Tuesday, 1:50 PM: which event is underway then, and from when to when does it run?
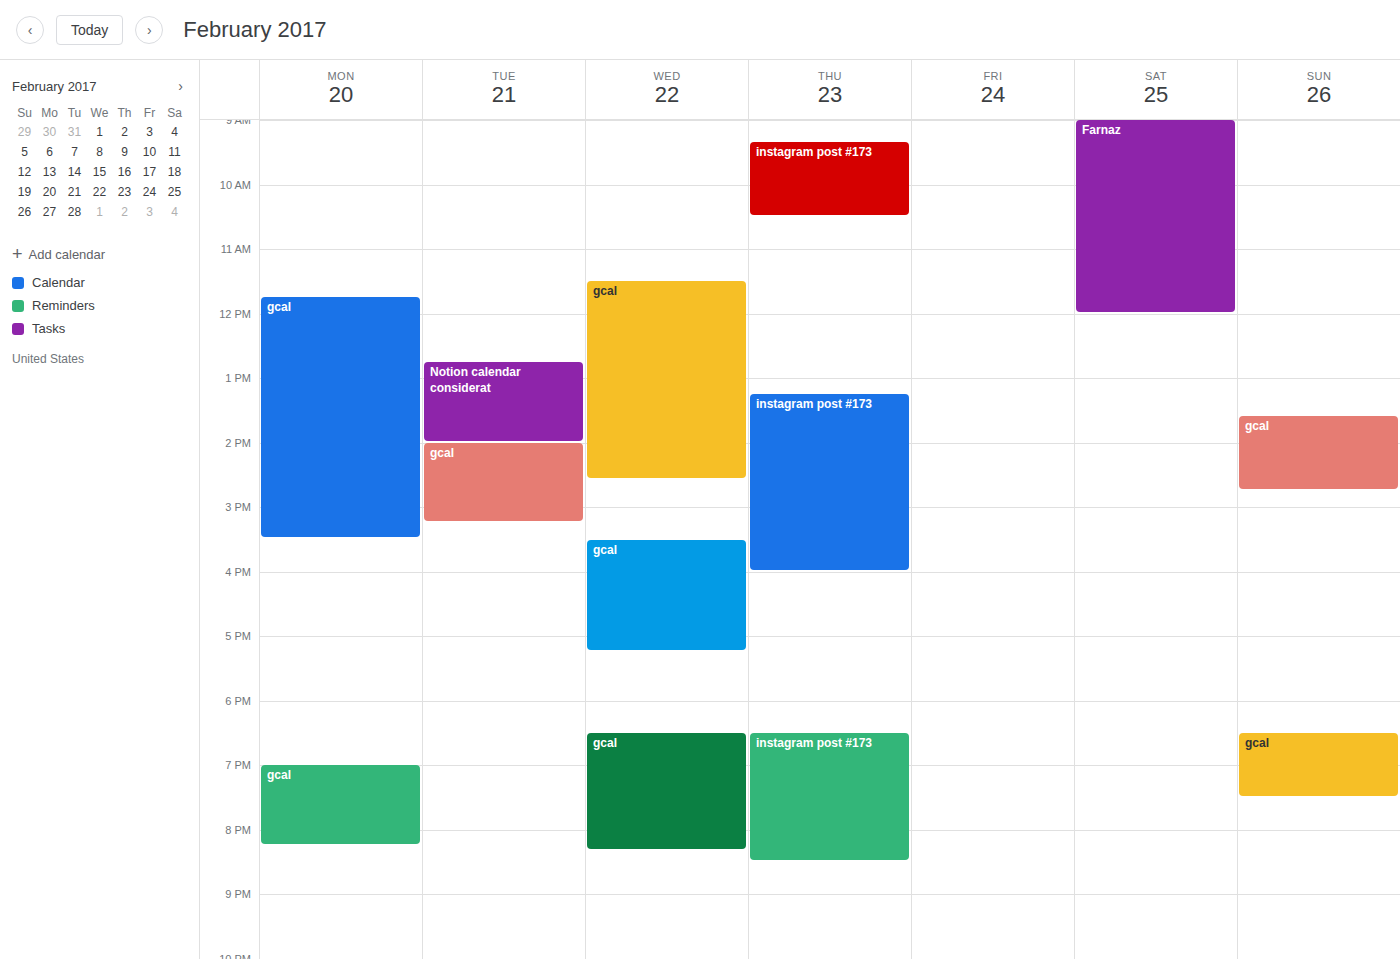
"Notion calendar considerat", 12:45 PM to 2:00 PM